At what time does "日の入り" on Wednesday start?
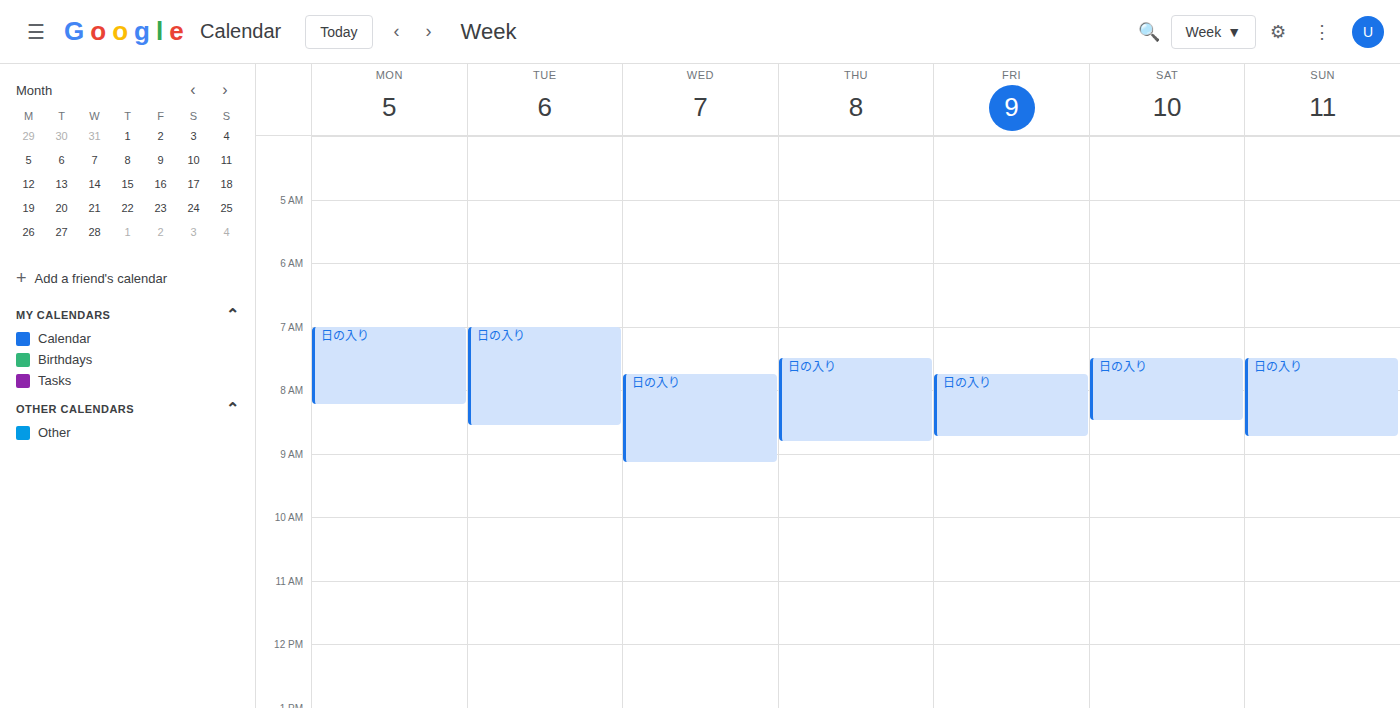
7:45 AM